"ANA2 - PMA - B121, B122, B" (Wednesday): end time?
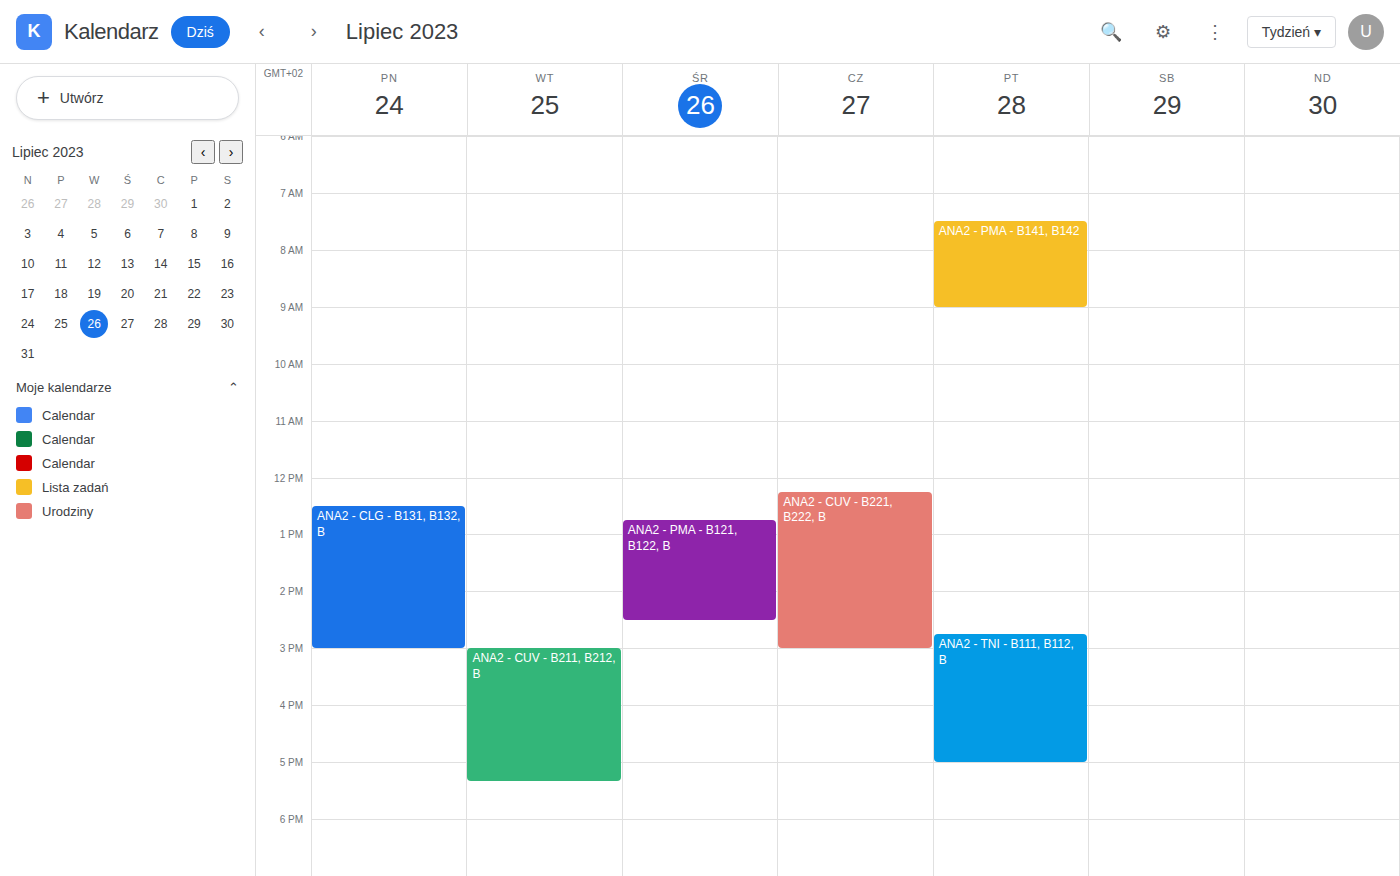
2:30 PM